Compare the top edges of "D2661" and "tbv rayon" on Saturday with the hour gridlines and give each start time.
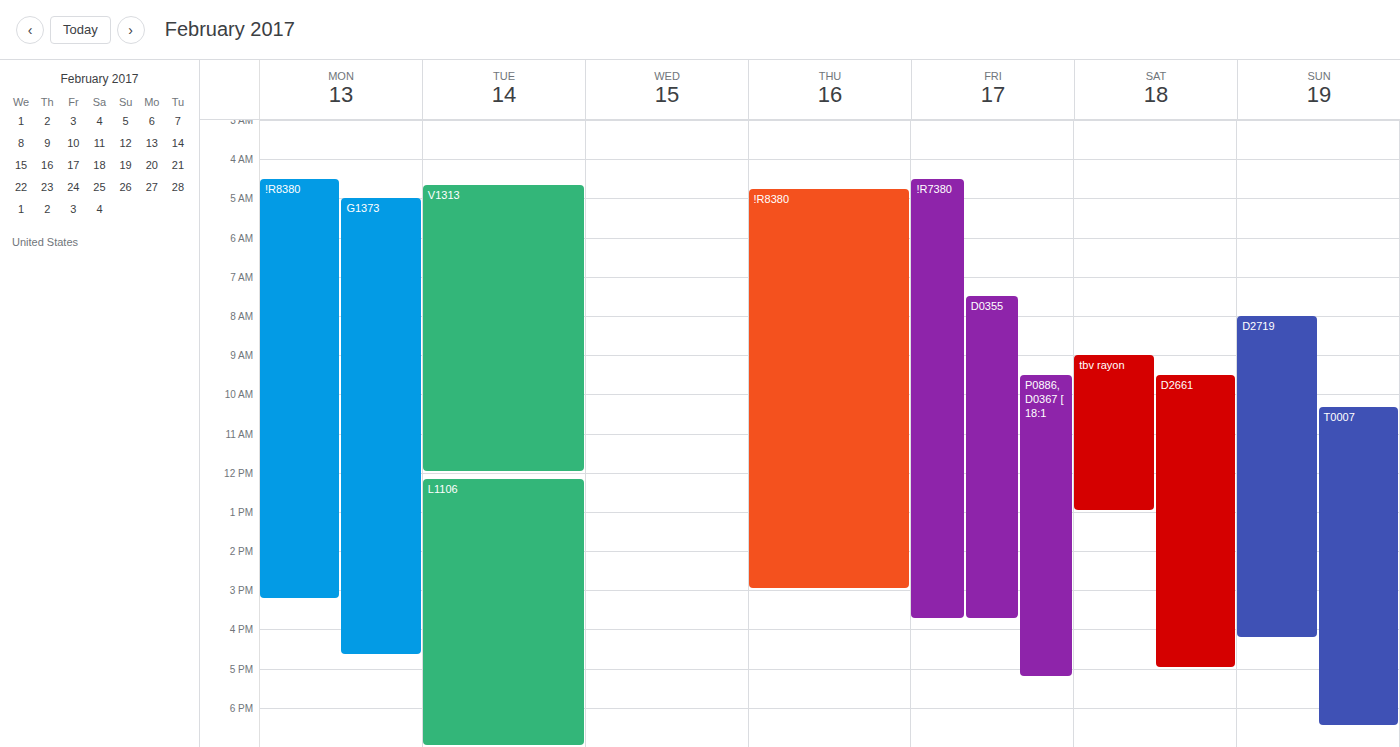
"D2661": 09:30, halfway between the 09:00 and 10:00 lines. "tbv rayon": 09:00, exactly on the 09:00 line.